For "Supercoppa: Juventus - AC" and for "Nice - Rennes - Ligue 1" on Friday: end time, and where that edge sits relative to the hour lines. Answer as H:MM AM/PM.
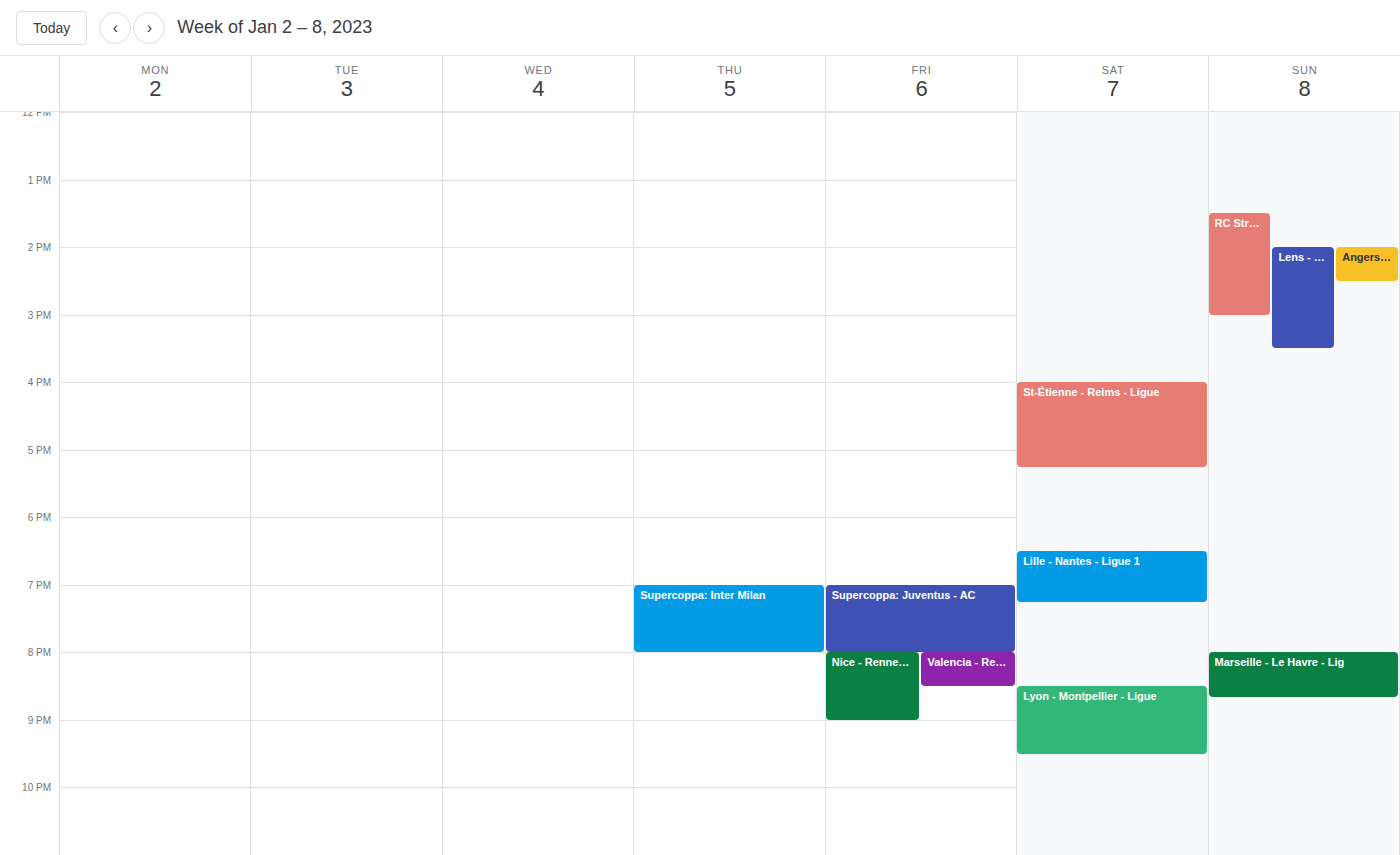
"Supercoppa: Juventus - AC": 8:00 PM, exactly on the 8 PM line. "Nice - Rennes - Ligue 1": 9:00 PM, exactly on the 9 PM line.